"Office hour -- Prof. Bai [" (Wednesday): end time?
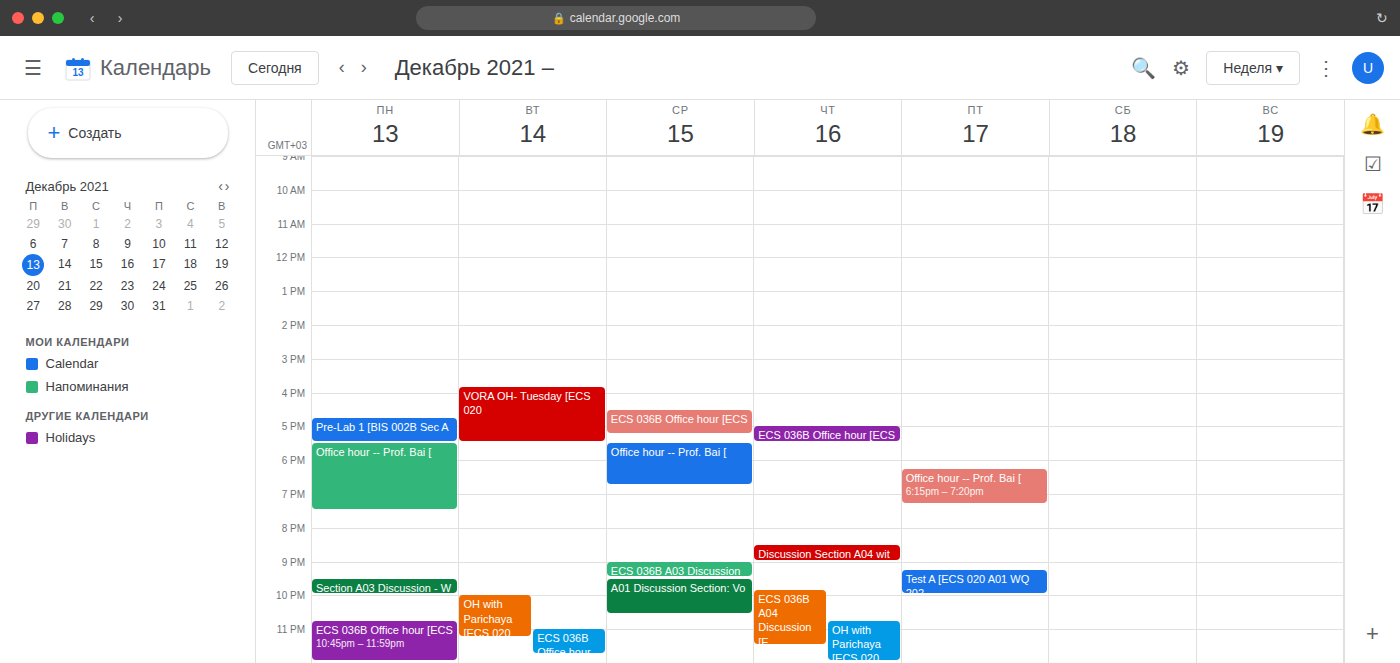
18:45